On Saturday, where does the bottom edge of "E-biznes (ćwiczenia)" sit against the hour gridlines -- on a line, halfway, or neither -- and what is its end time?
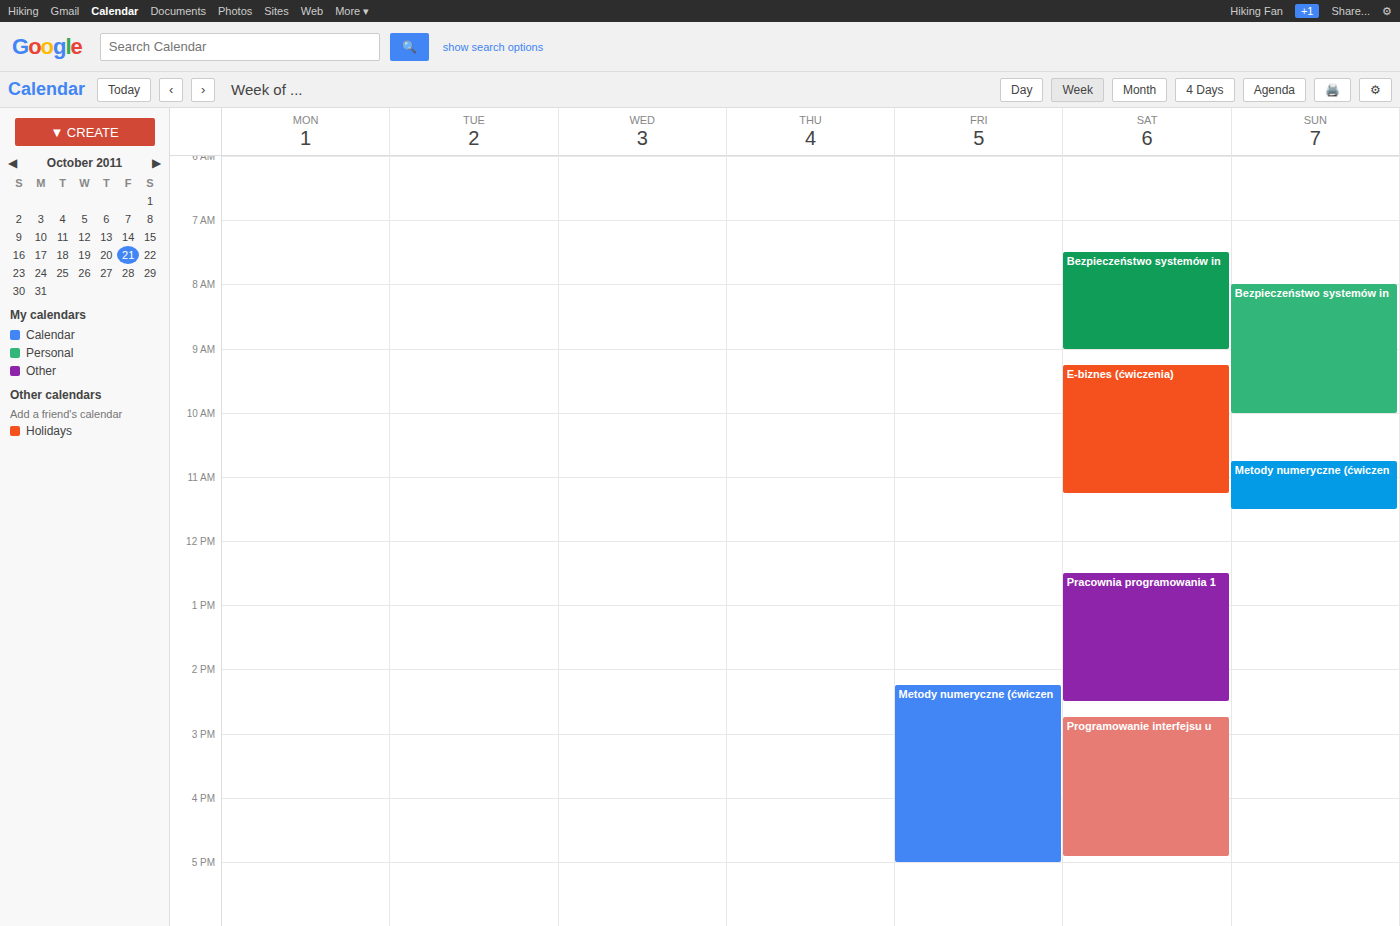
11:15 AM -- neither: a quarter of the way from the 11 AM line to the 12 PM line.